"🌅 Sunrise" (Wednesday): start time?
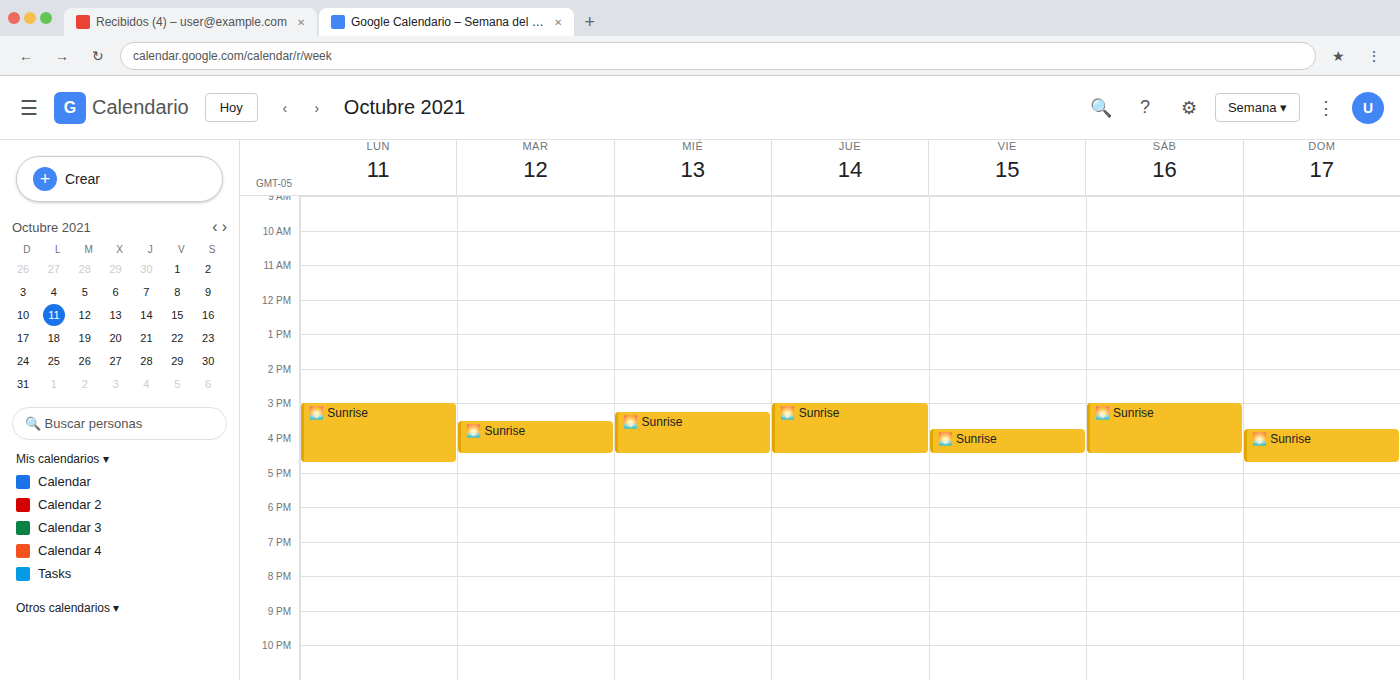
15:15